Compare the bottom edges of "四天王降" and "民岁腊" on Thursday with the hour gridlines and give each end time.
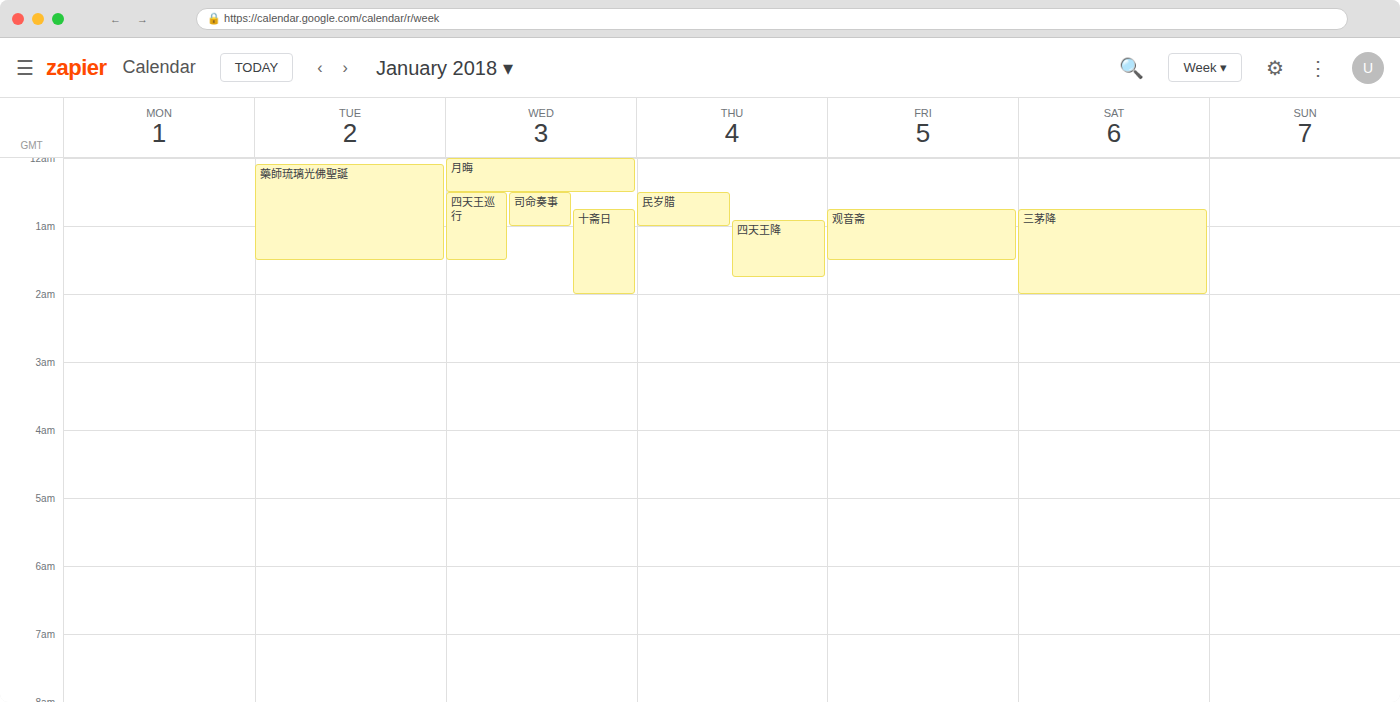
"四天王降": 1:45 AM, neither: three quarters of the way from the 1 AM line to the 2 AM line. "民岁腊": 1:00 AM, exactly on the 1 AM line.